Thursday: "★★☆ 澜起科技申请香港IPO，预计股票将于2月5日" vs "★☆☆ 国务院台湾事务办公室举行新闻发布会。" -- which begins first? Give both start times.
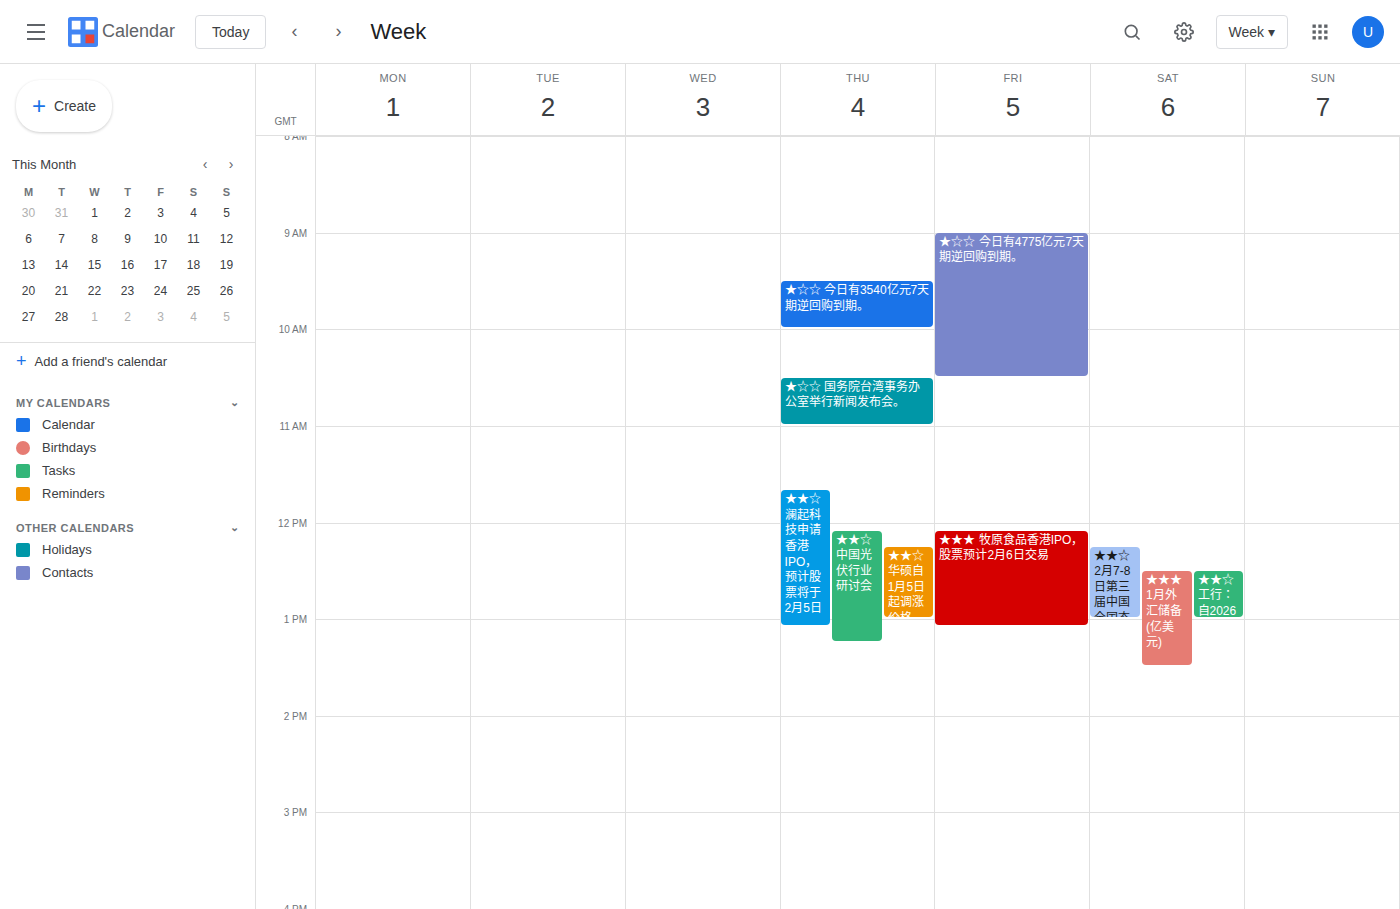
"★☆☆ 国务院台湾事务办公室举行新闻发布会。" 10:30; "★★☆ 澜起科技申请香港IPO，预计股票将于2月5日" 11:40.